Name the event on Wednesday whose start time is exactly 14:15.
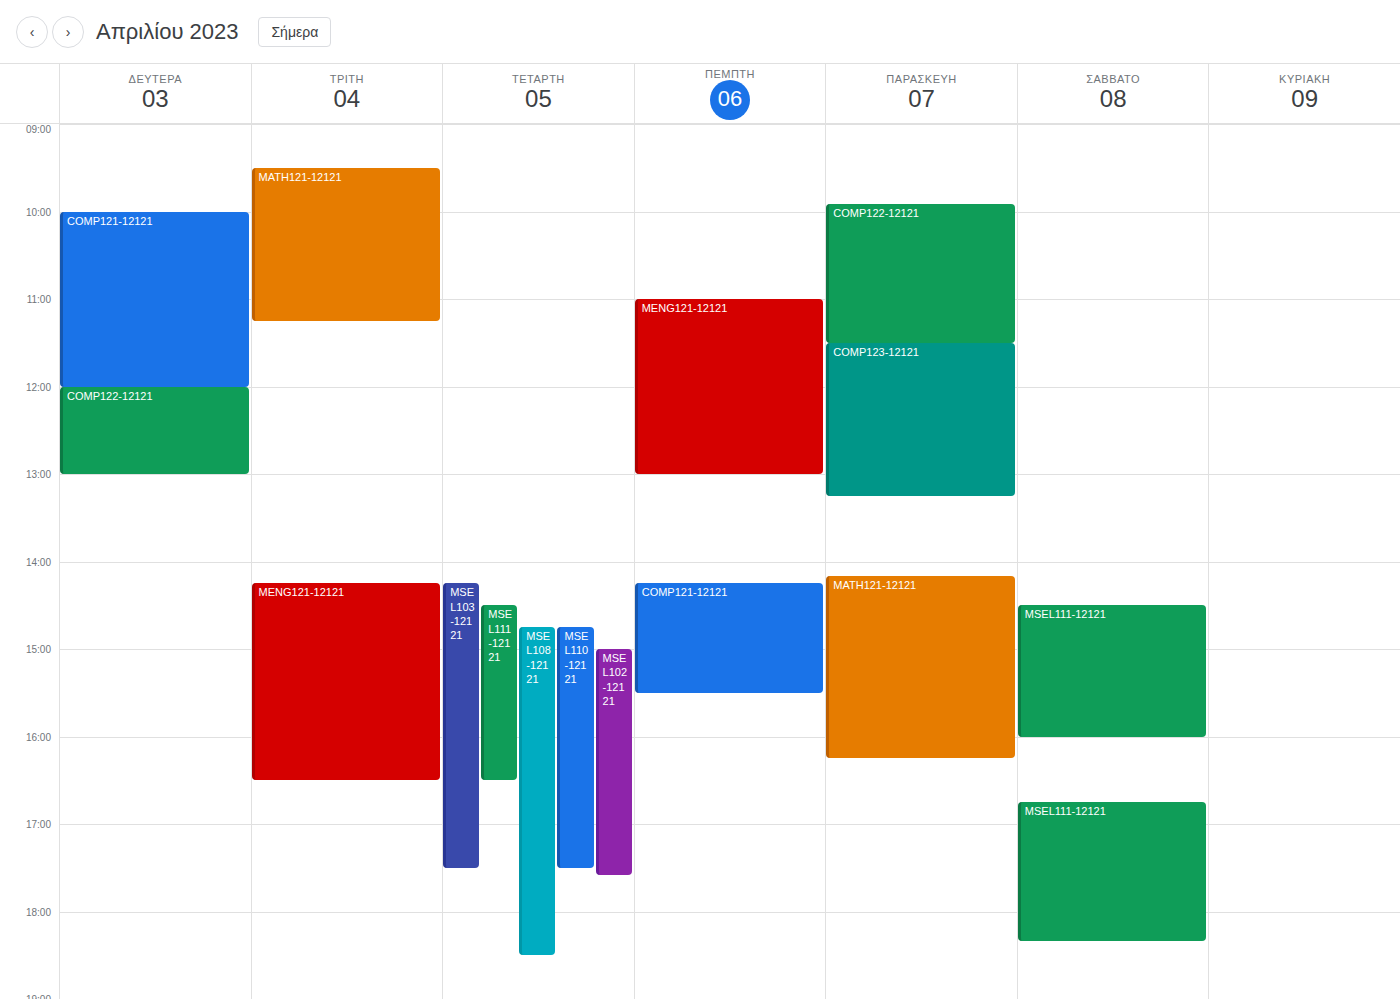
"MSEL103-12121"